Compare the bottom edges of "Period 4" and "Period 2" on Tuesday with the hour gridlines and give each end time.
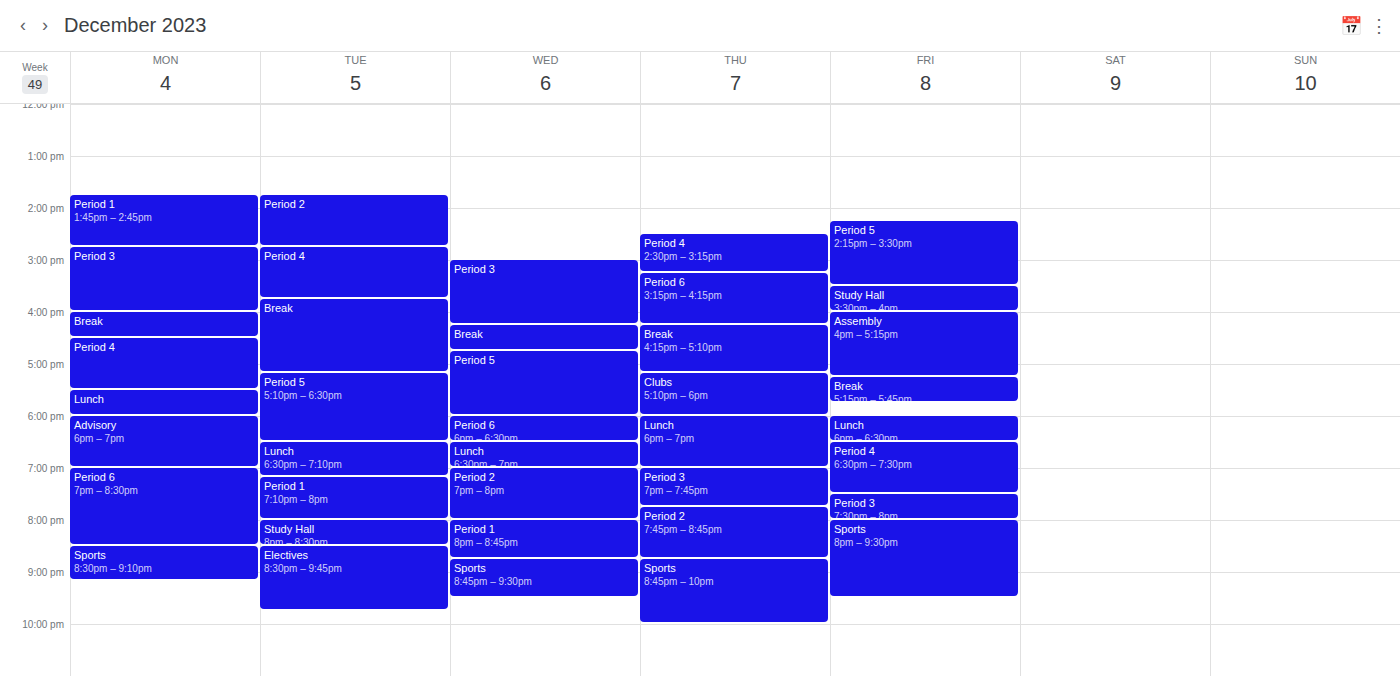
"Period 4": 3:45 PM, neither: three quarters of the way from the 3 PM line to the 4 PM line. "Period 2": 2:45 PM, neither: three quarters of the way from the 2 PM line to the 3 PM line.